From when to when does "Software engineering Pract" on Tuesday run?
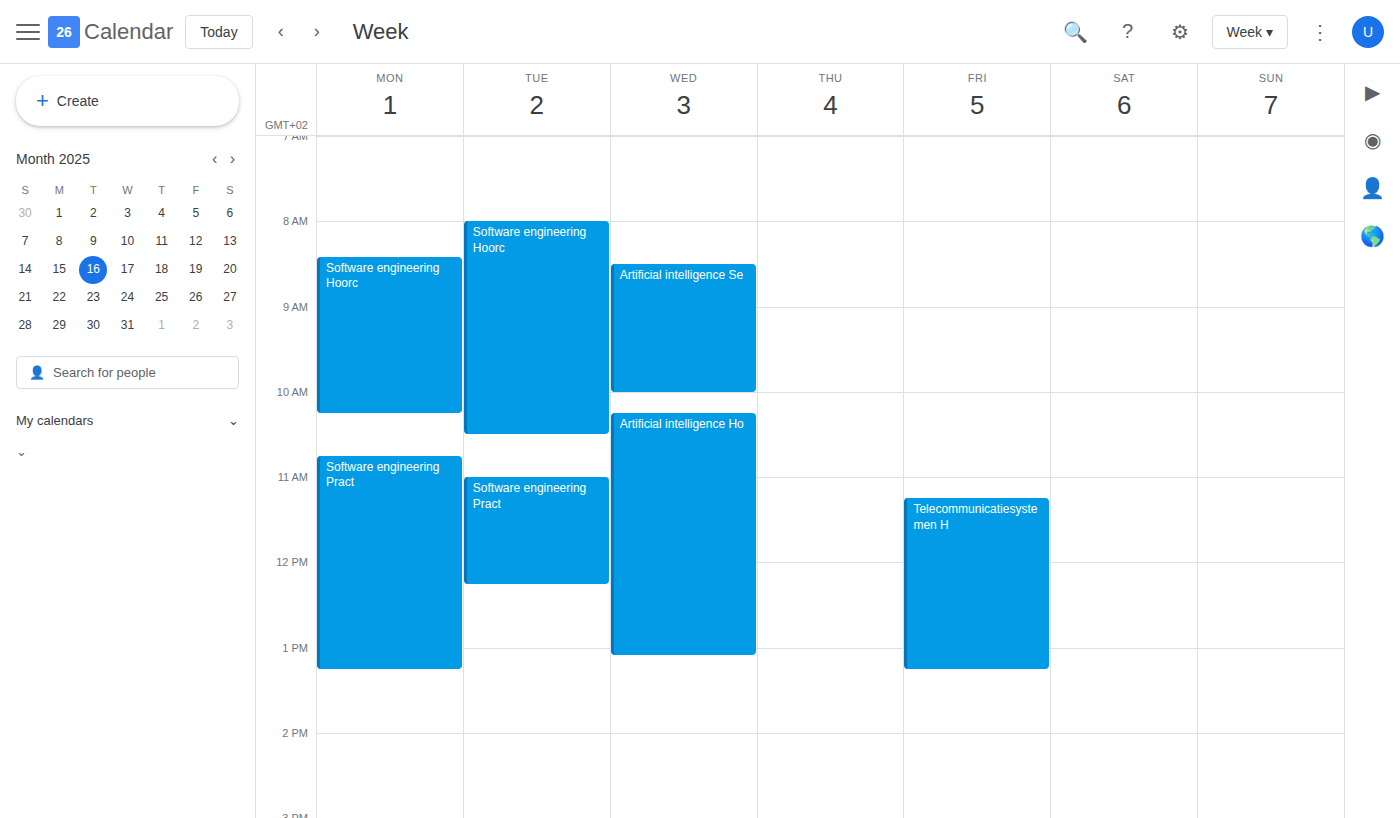
11:00 AM to 12:15 PM